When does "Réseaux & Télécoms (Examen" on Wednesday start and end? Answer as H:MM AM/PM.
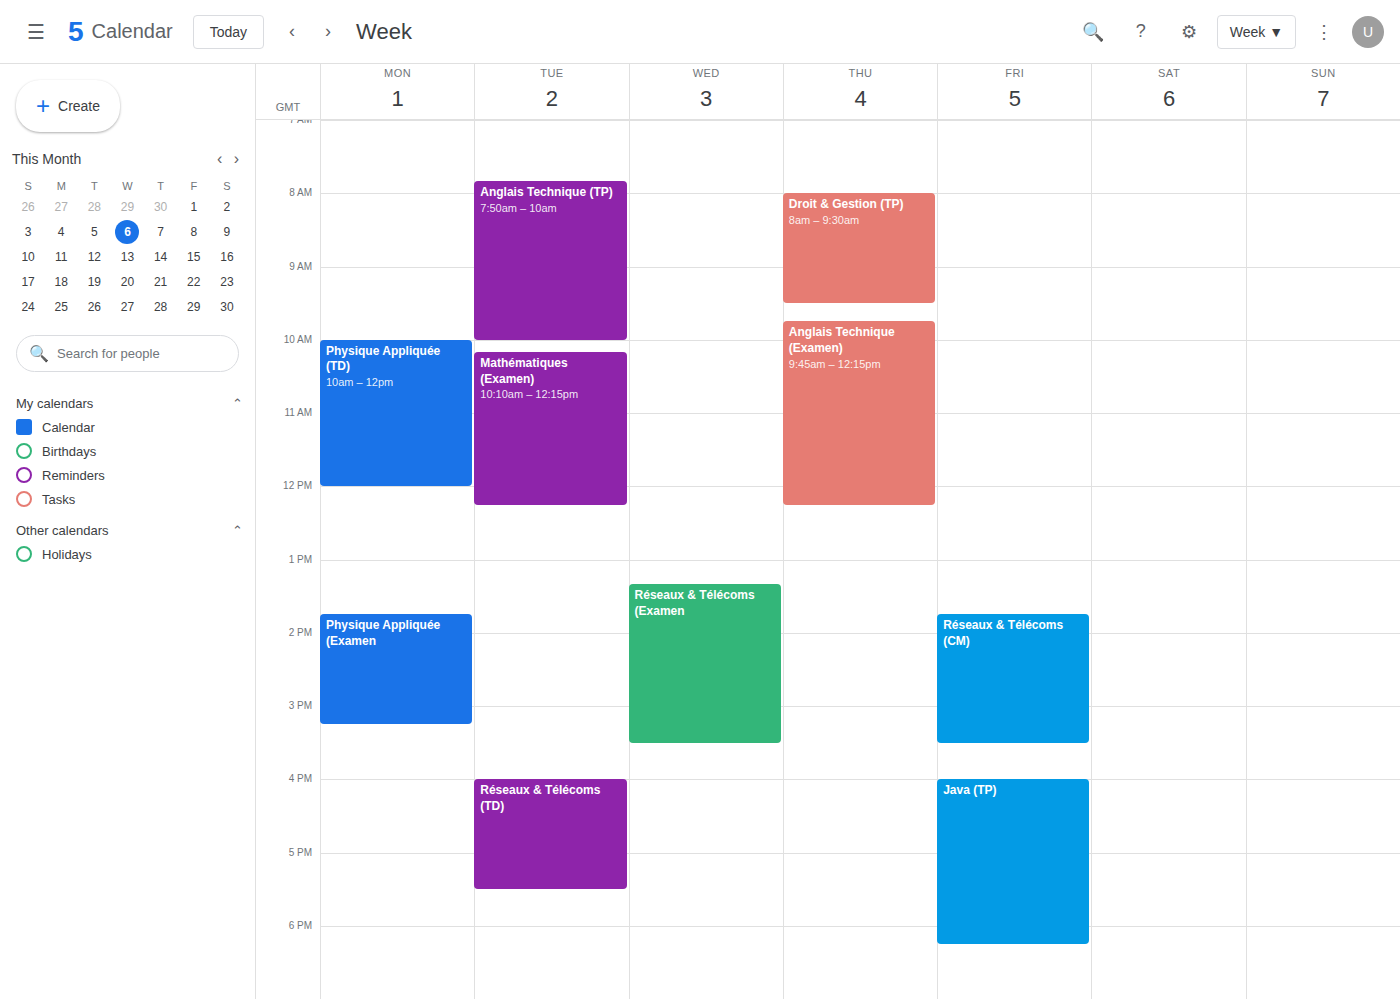
1:20 PM to 3:30 PM